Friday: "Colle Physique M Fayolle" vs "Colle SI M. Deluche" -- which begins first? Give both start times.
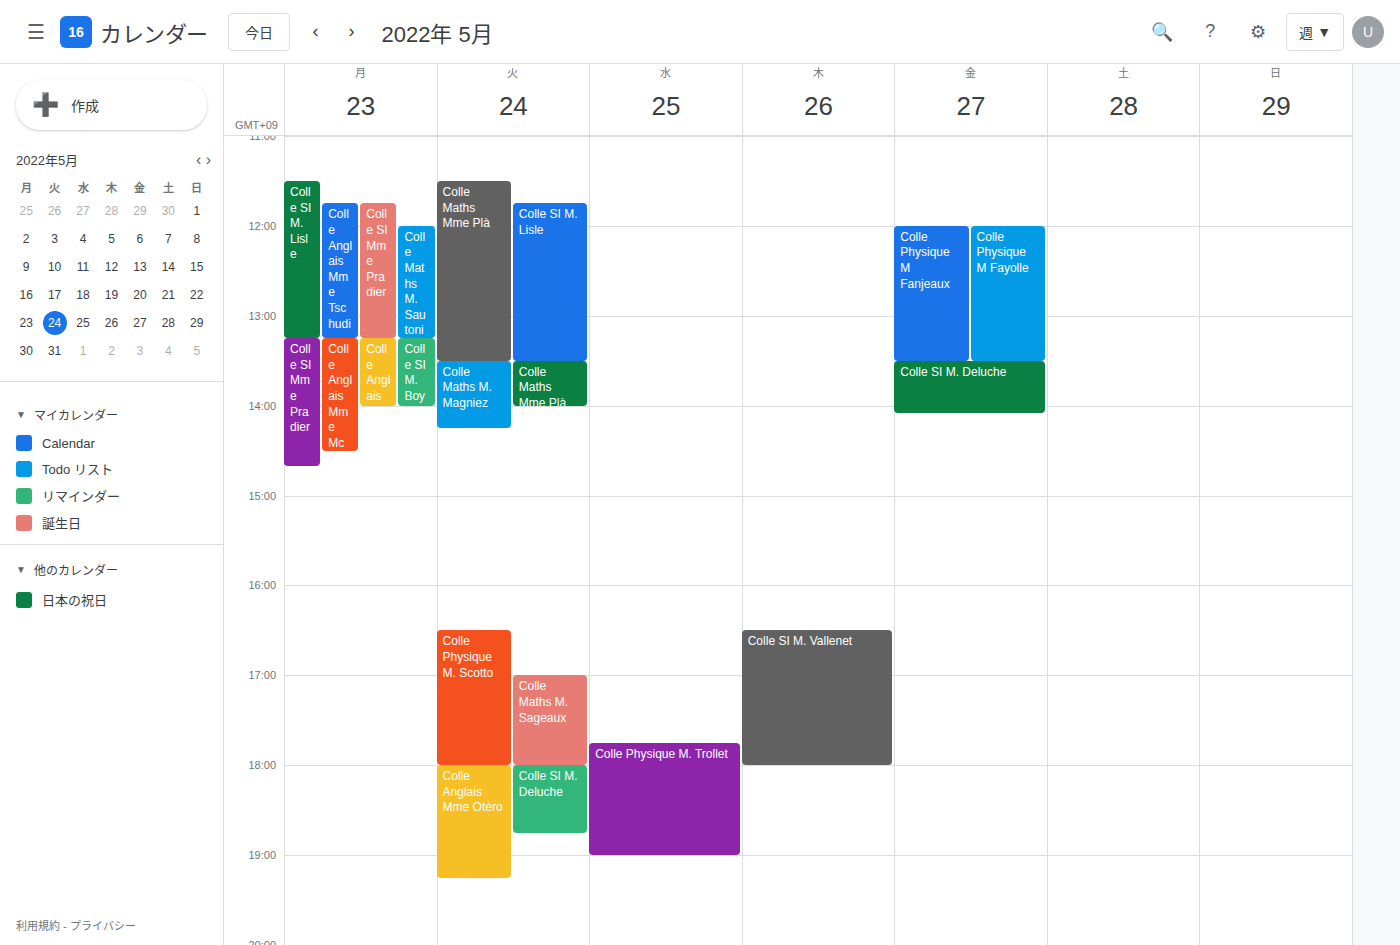
"Colle Physique M Fayolle" 12:00 PM; "Colle SI M. Deluche" 1:30 PM.